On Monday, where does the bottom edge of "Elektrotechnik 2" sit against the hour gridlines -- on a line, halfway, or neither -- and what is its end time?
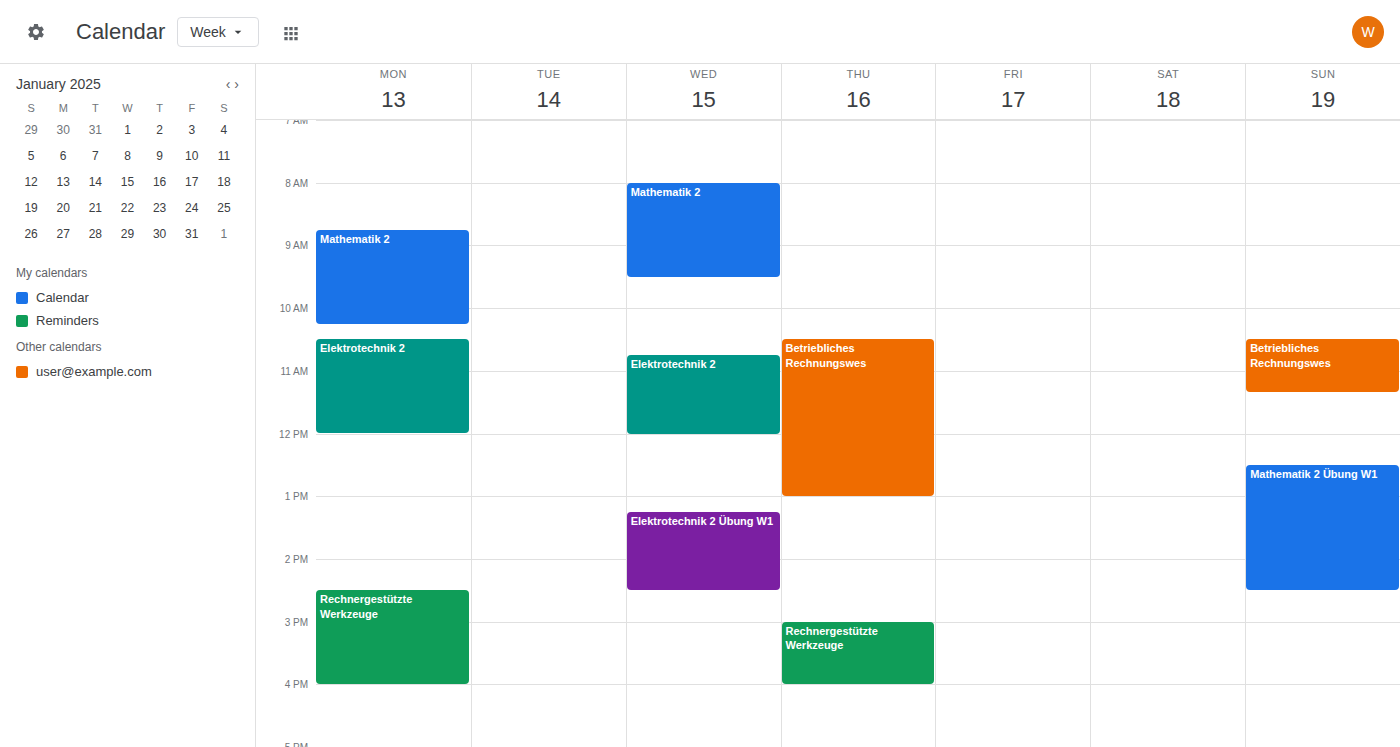
12:00 PM -- exactly on the 12 PM line.